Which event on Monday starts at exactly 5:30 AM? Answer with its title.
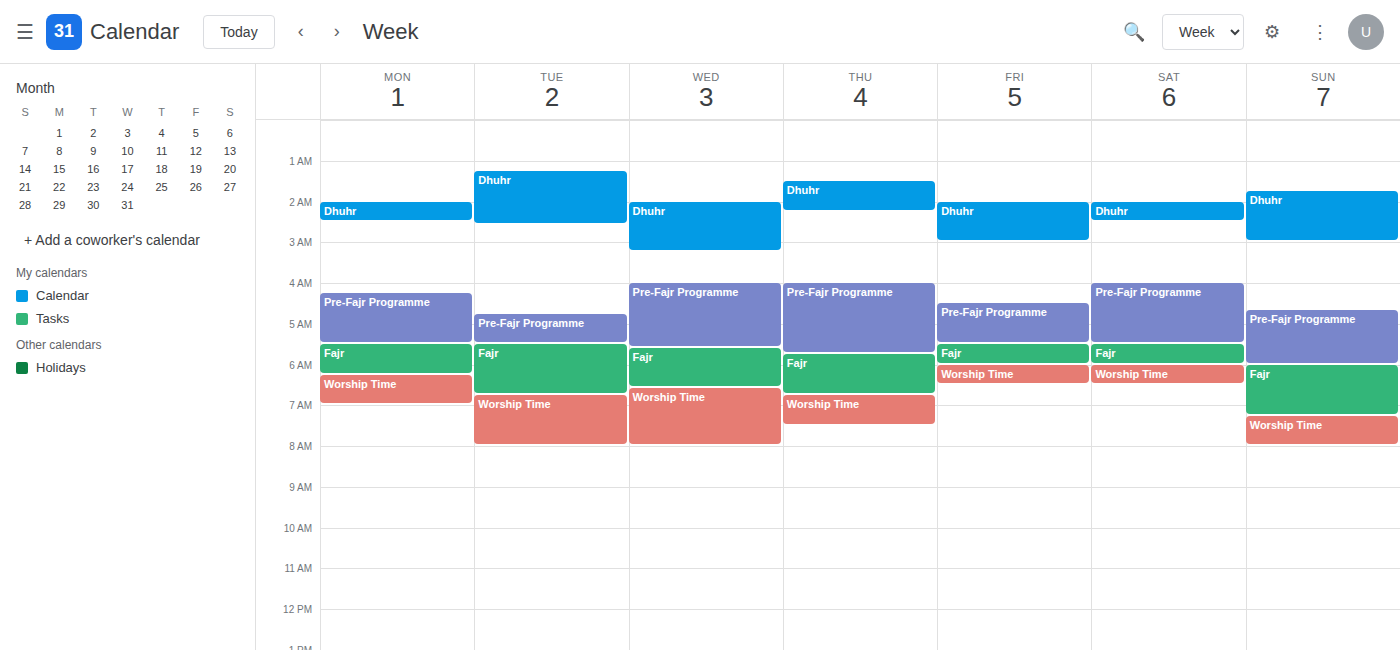
"Fajr"